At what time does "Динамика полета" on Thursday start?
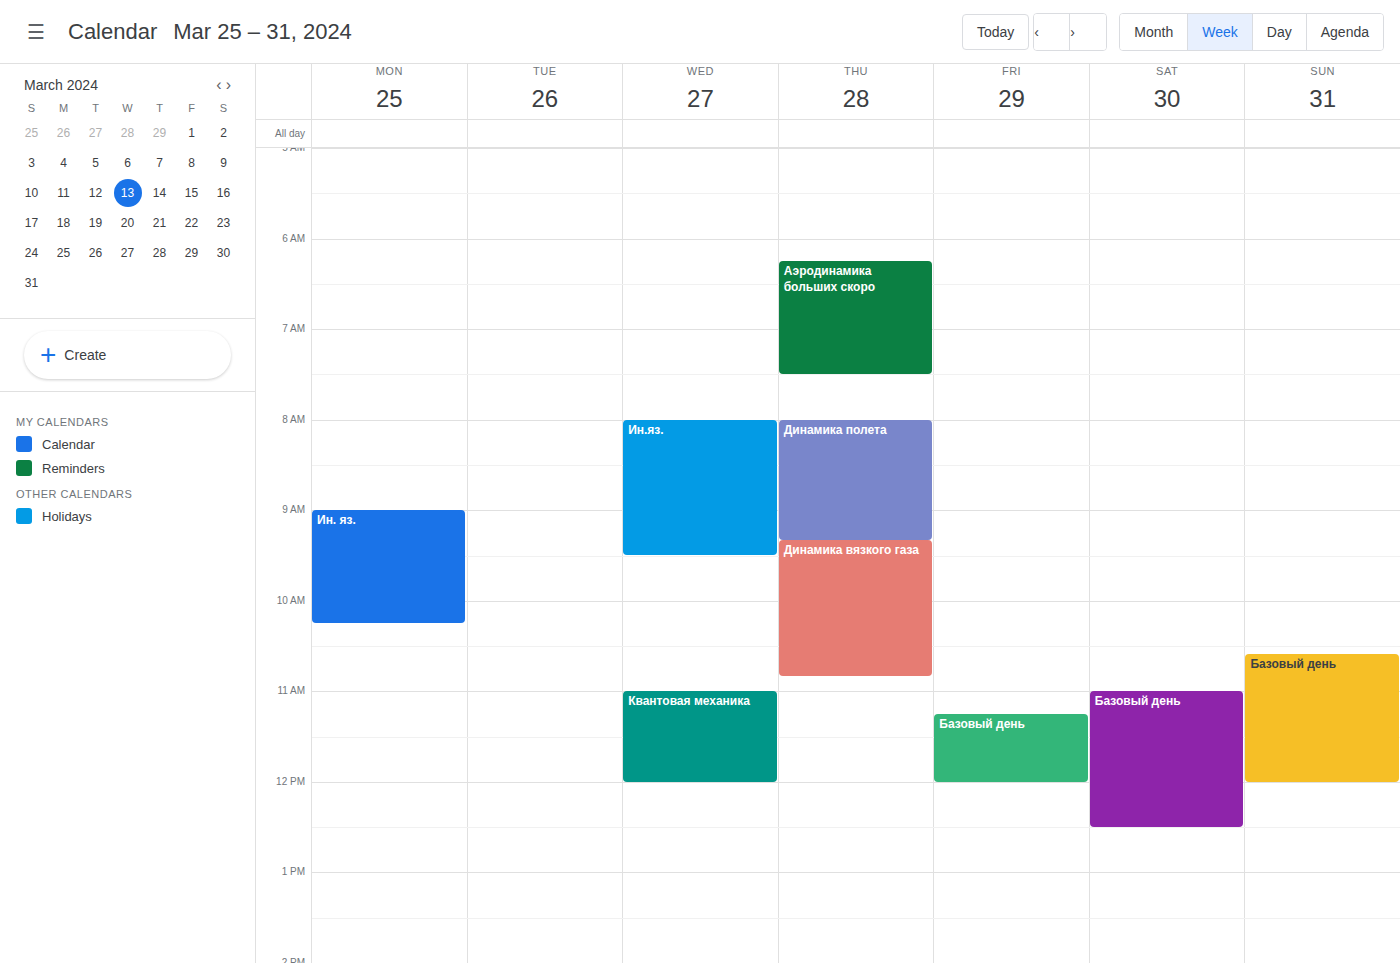
8:00 AM